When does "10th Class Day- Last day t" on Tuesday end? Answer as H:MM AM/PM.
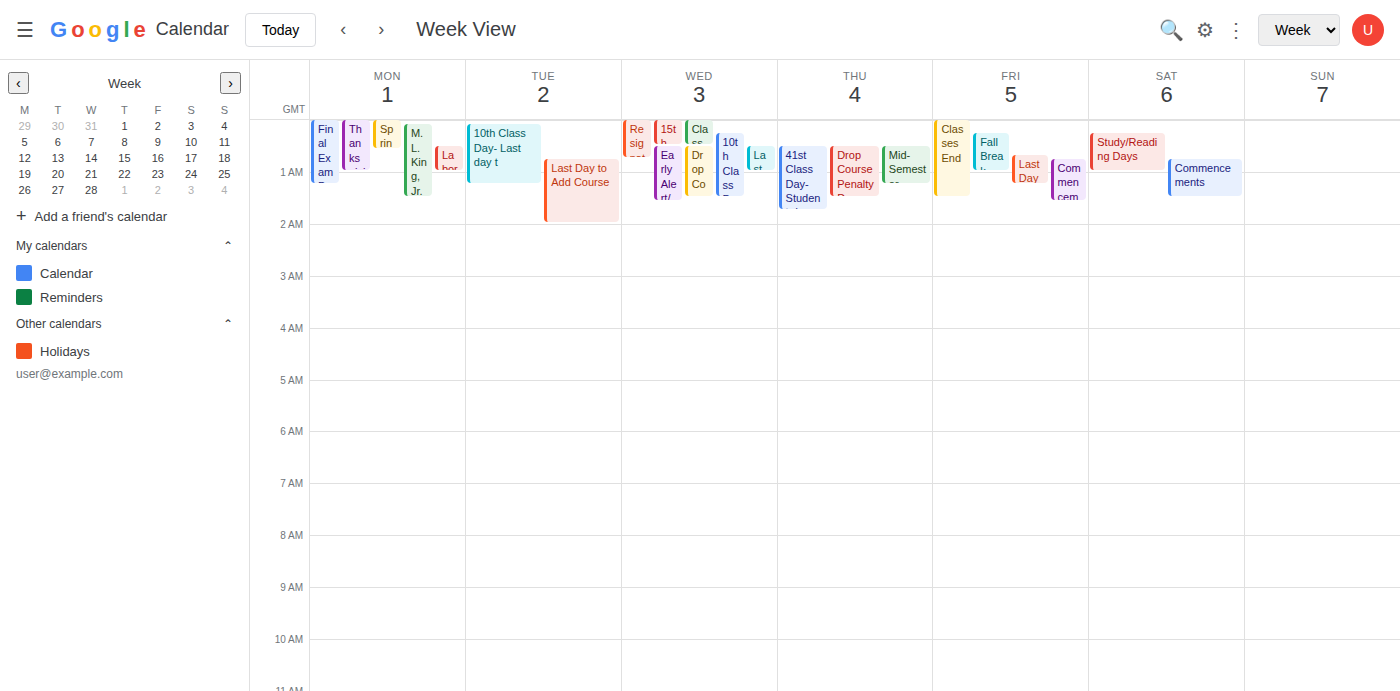
1:15 AM